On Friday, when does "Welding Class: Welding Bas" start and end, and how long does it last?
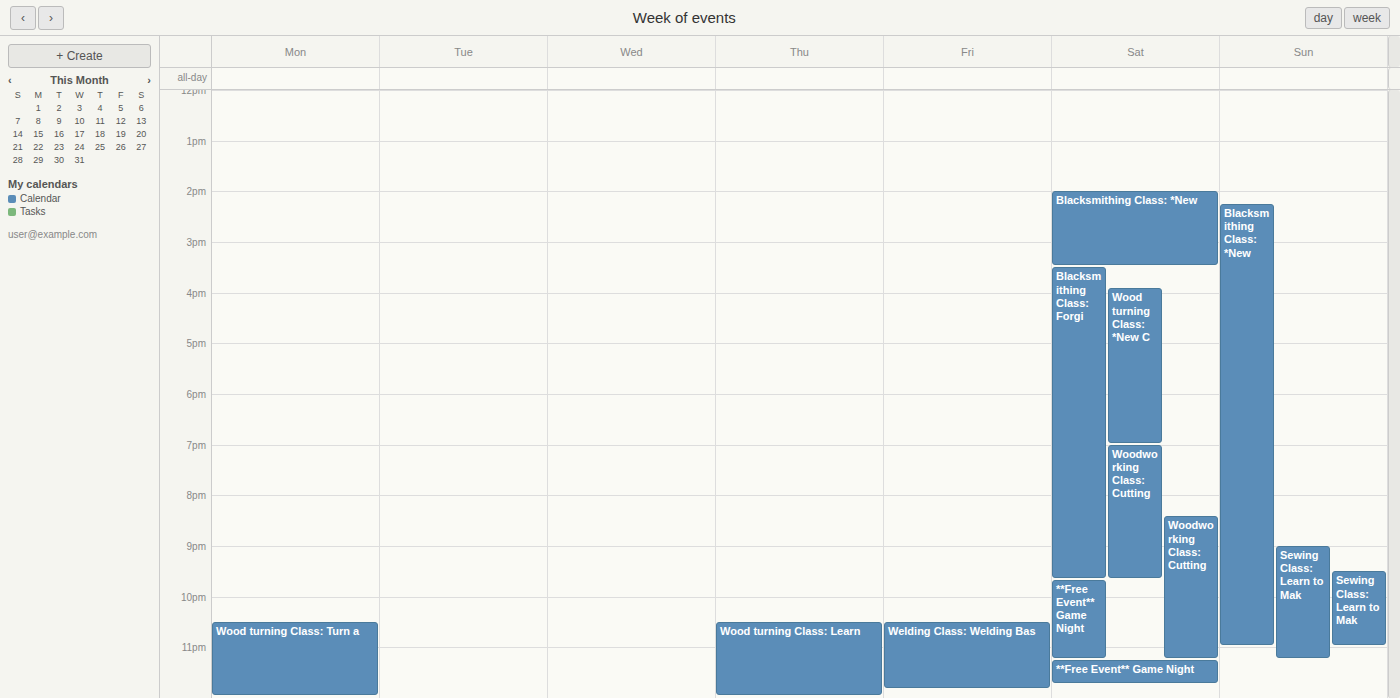
10:30 PM to 11:50 PM, 1 hour 20 minutes